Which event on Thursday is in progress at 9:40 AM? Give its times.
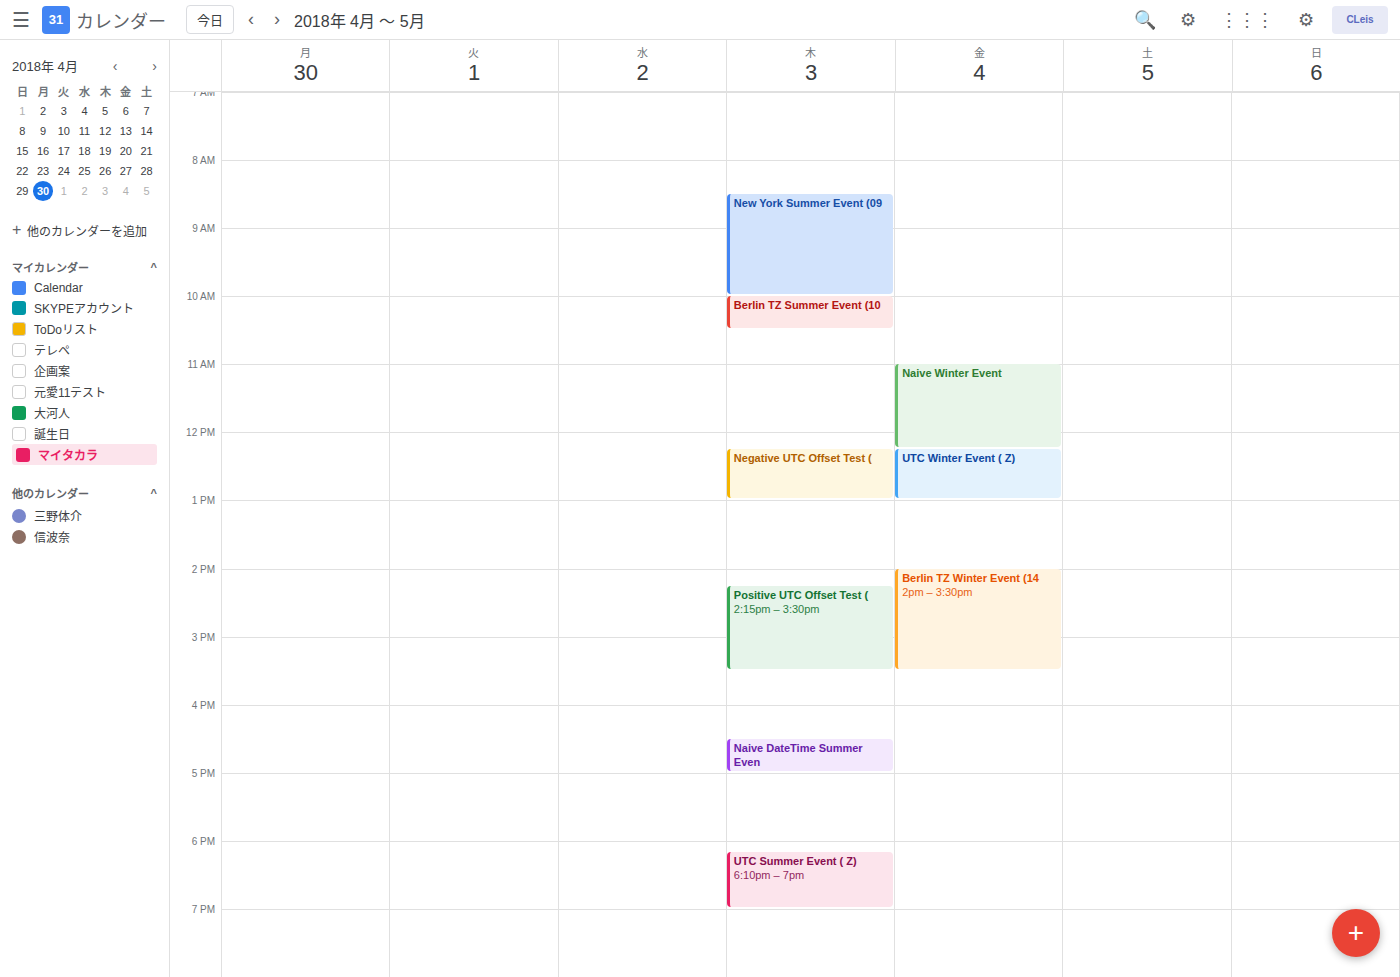
"New York Summer Event (09", 8:30 AM to 10:00 AM